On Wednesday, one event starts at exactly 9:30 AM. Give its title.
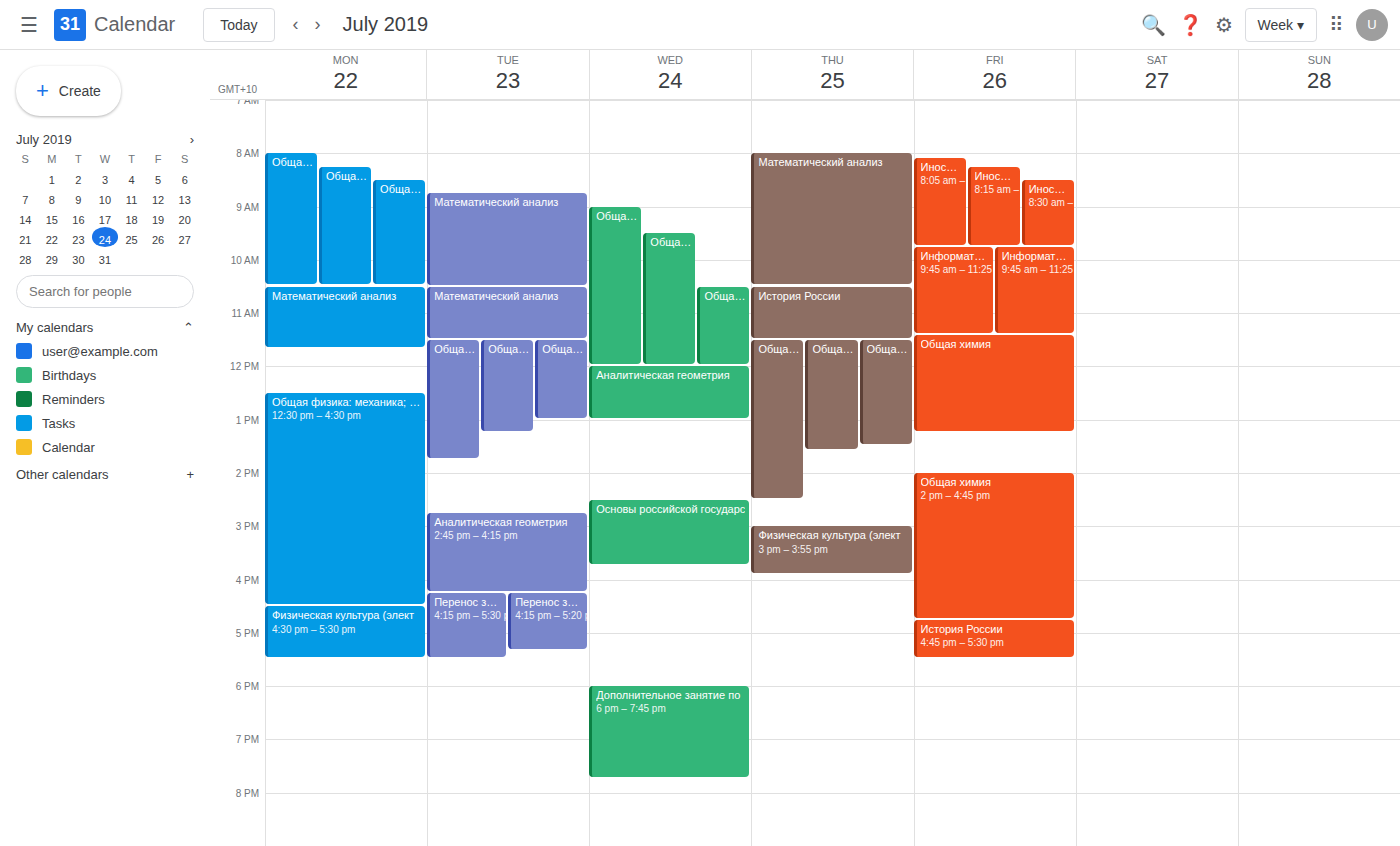
"Общая химия. Подгруппа 1"